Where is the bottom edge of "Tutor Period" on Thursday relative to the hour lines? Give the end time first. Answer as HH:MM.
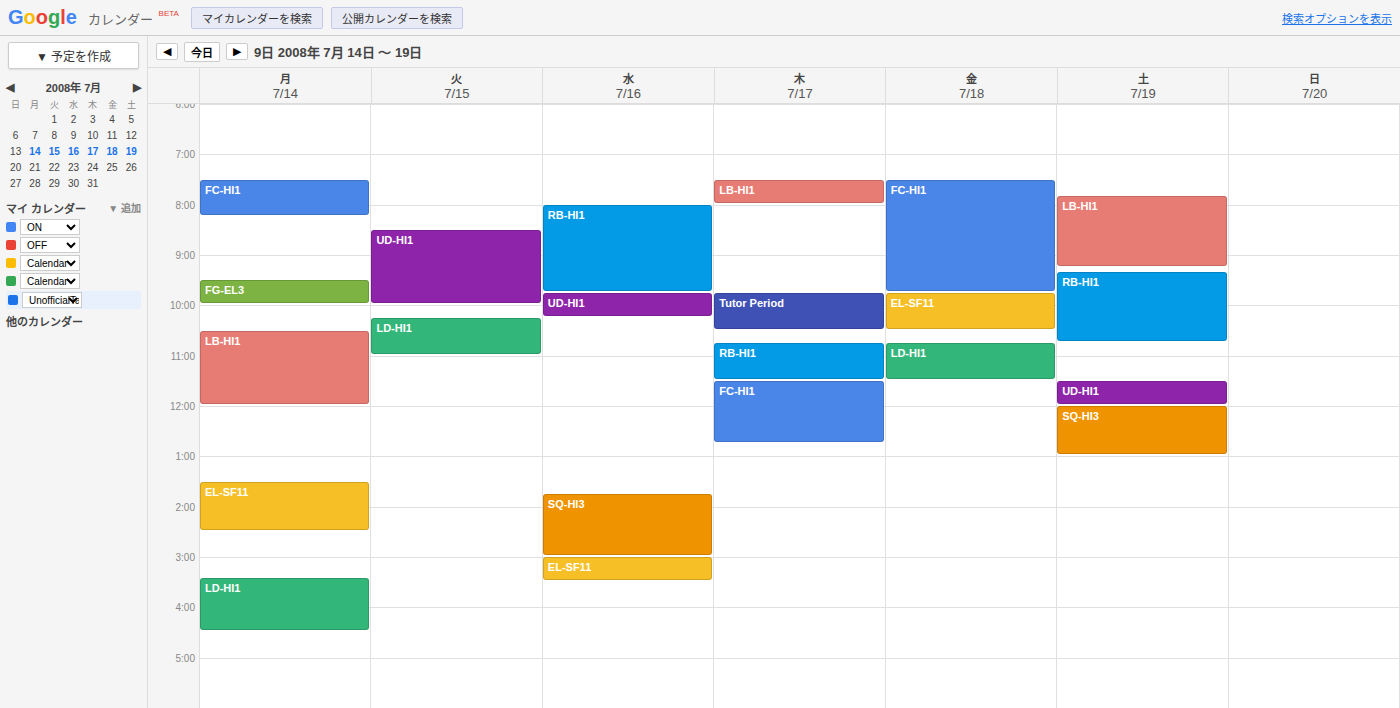
10:30 -- halfway between the 10:00 and 11:00 lines.